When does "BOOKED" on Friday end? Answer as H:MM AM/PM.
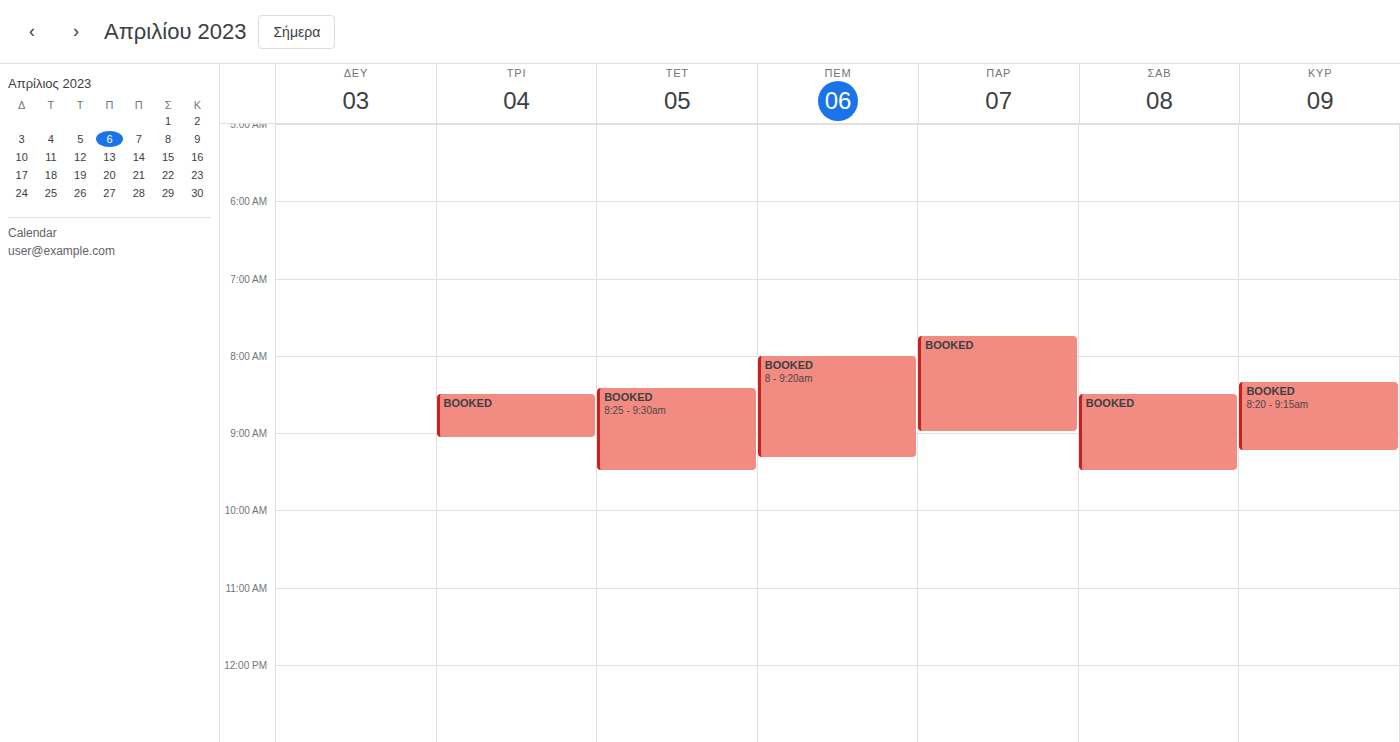
9:00 AM